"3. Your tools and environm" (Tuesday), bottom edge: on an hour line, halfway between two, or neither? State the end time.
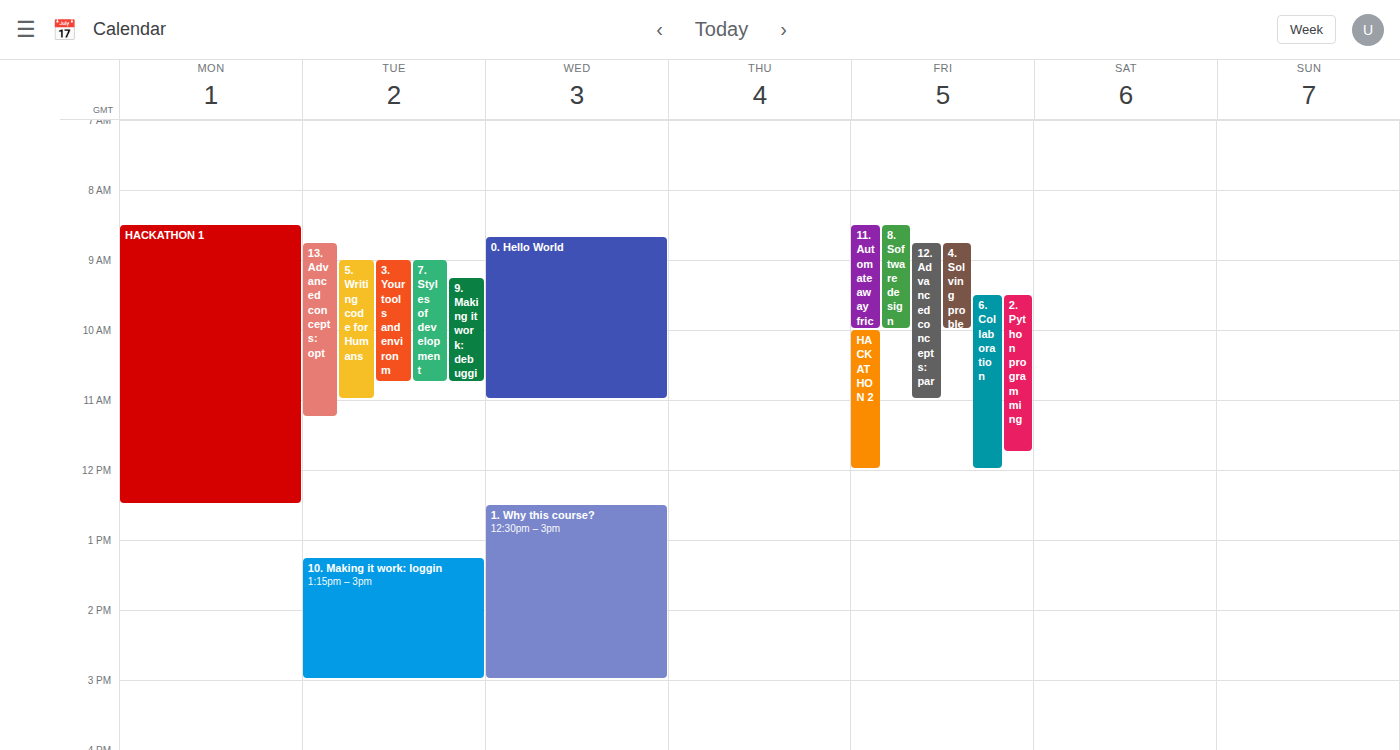
10:45 -- neither: three quarters of the way from the 10:00 line to the 11:00 line.